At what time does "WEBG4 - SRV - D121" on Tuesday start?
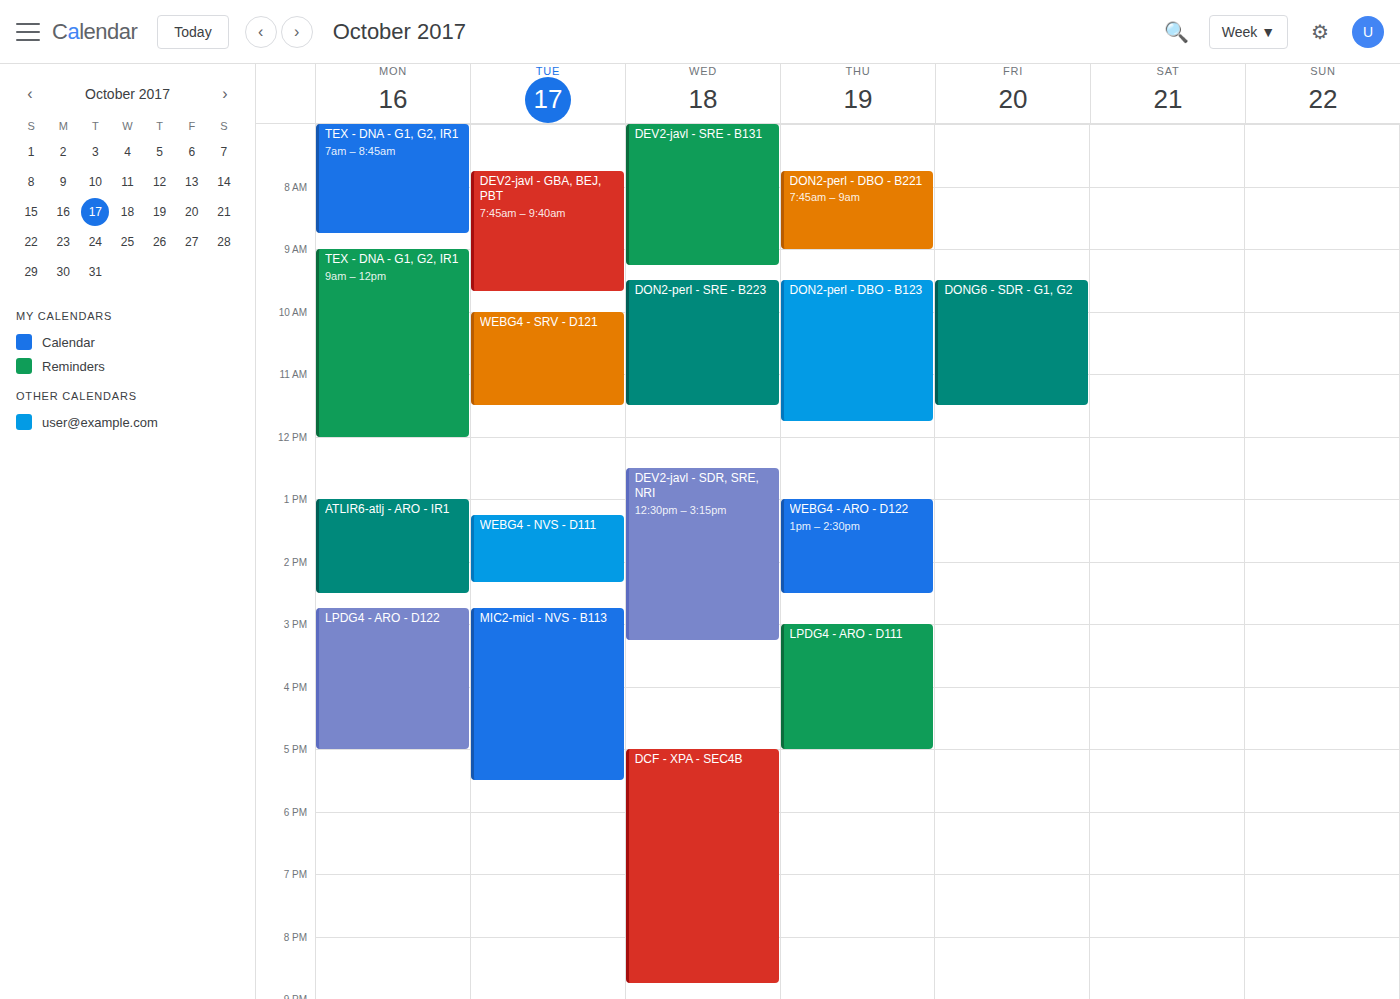
10:00 AM